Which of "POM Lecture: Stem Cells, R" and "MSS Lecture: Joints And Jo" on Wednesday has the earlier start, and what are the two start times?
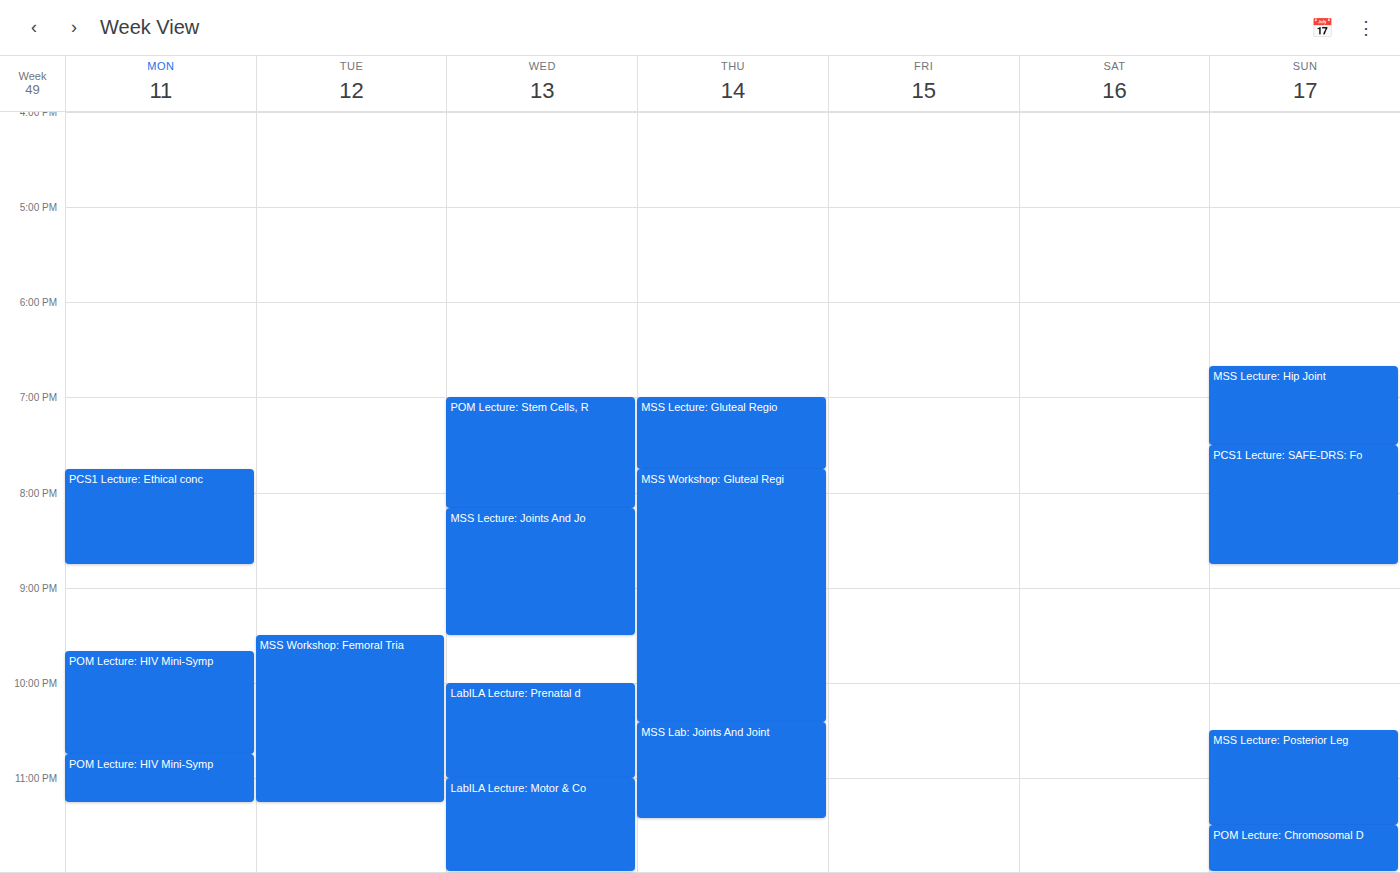
"POM Lecture: Stem Cells, R" 7:00 PM; "MSS Lecture: Joints And Jo" 8:10 PM.